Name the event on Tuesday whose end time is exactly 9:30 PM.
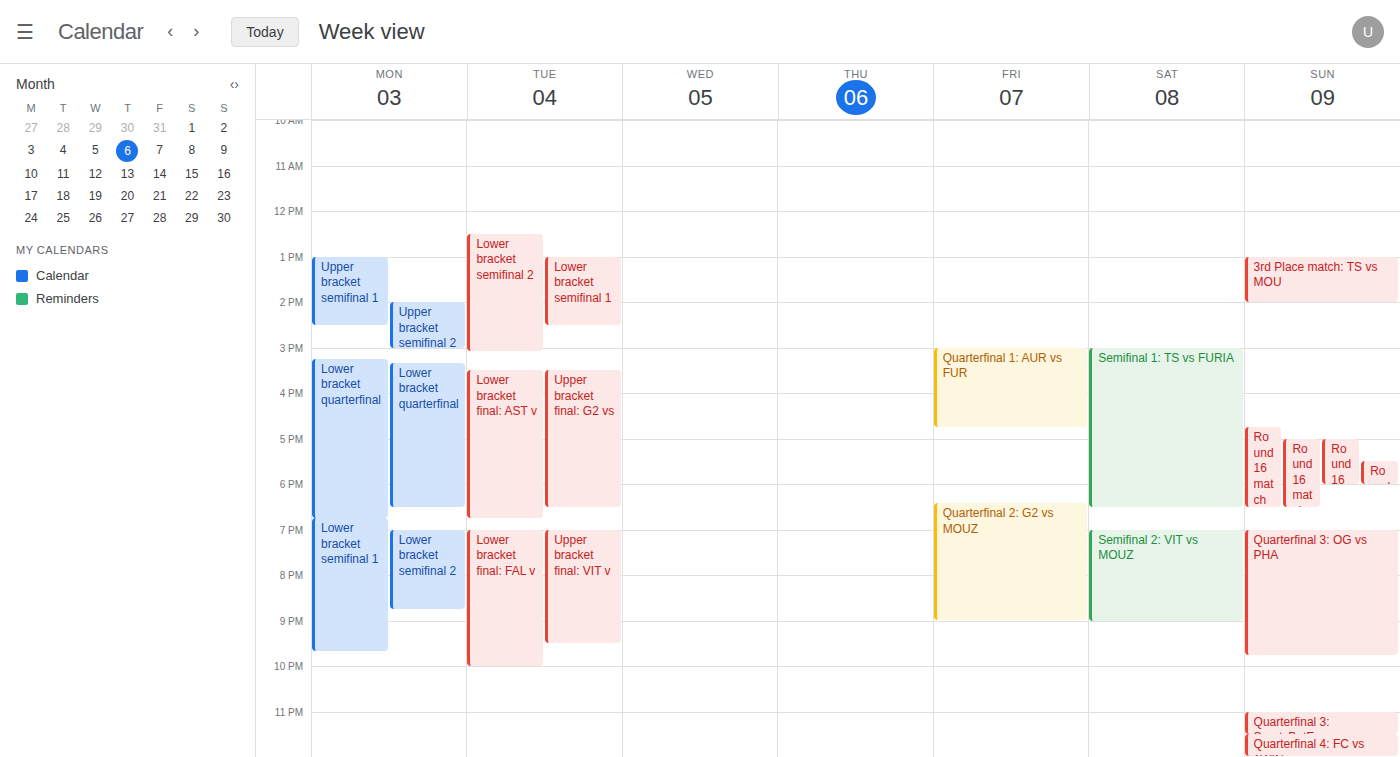
"Upper bracket final: VIT v"